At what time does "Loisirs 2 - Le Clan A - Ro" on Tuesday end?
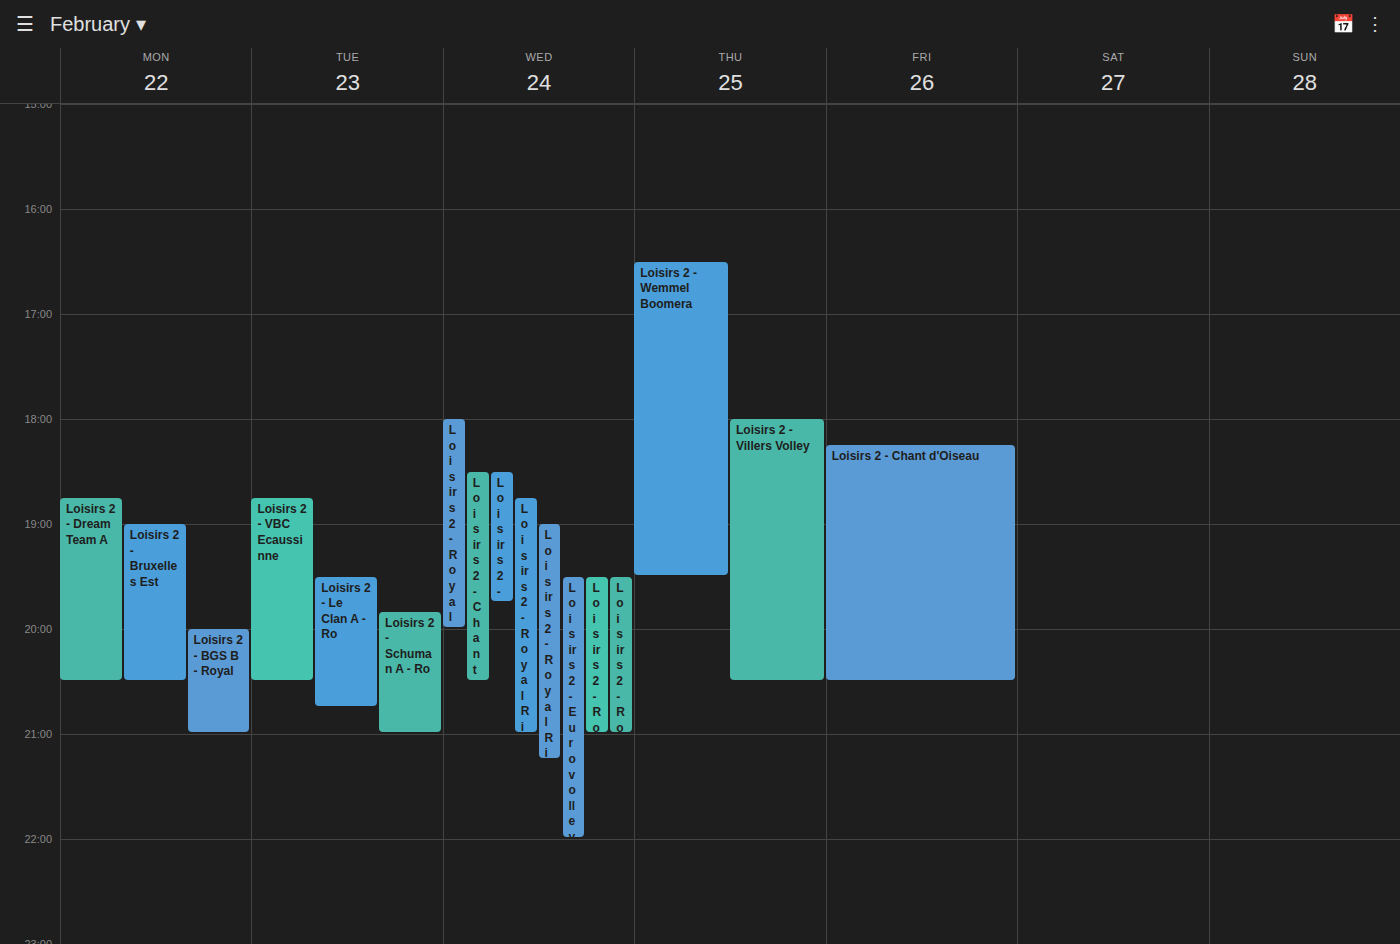
8:45 PM